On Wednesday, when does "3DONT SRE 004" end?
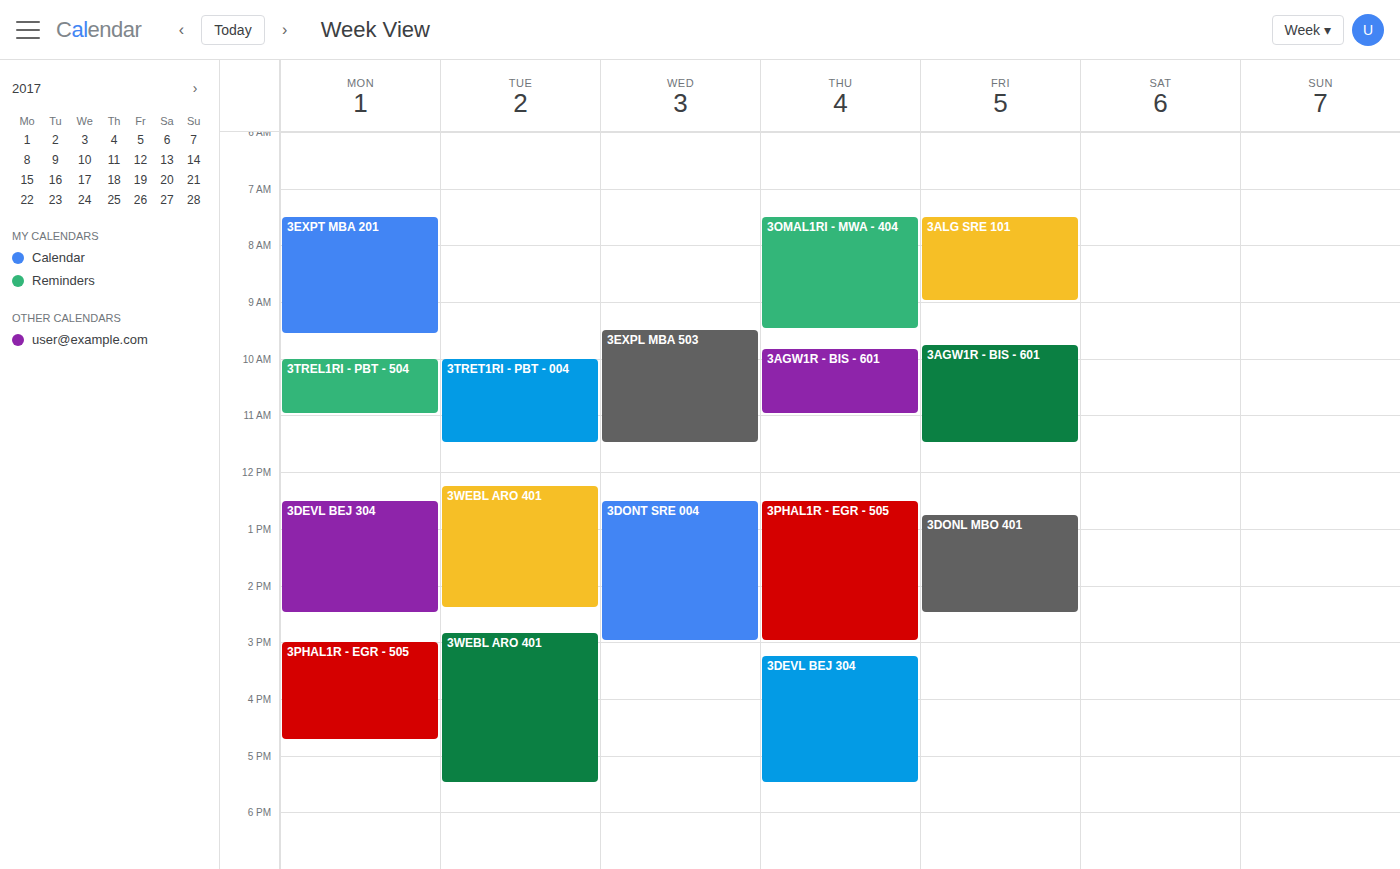
3:00 PM